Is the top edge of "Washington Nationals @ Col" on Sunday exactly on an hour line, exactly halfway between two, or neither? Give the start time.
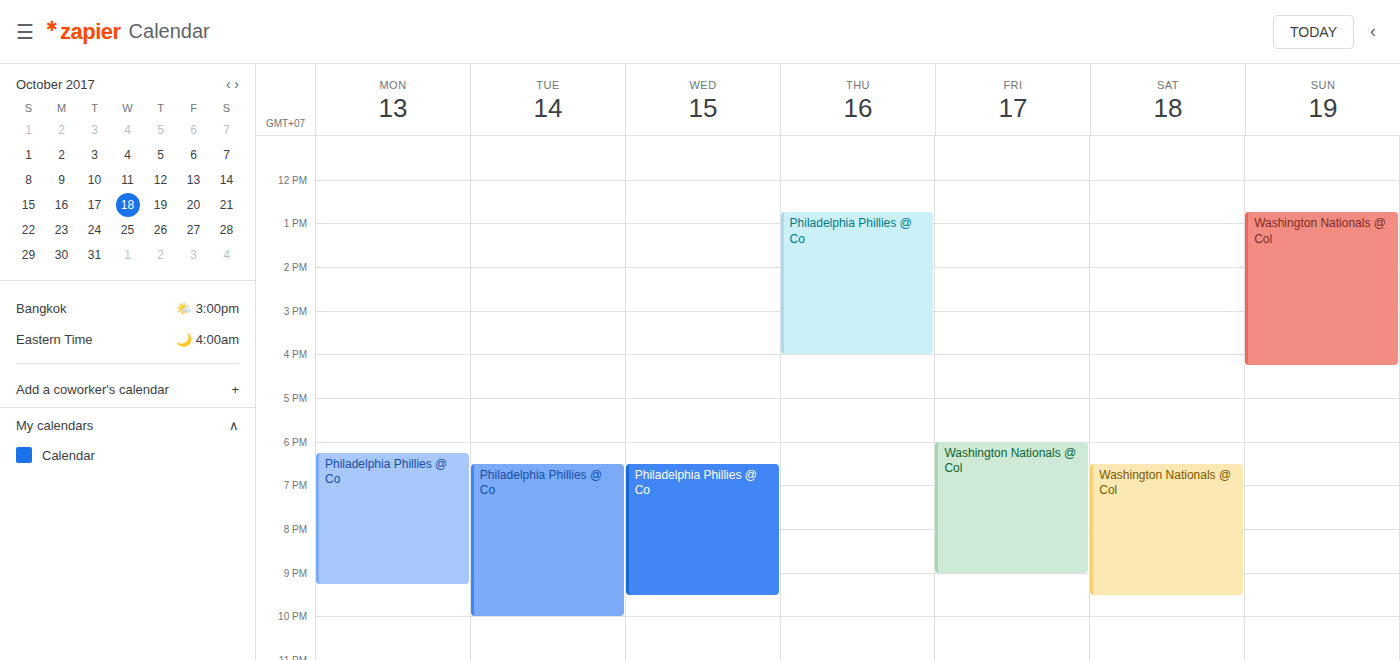
12:45 PM -- neither: three quarters of the way from the 12 PM line to the 1 PM line.